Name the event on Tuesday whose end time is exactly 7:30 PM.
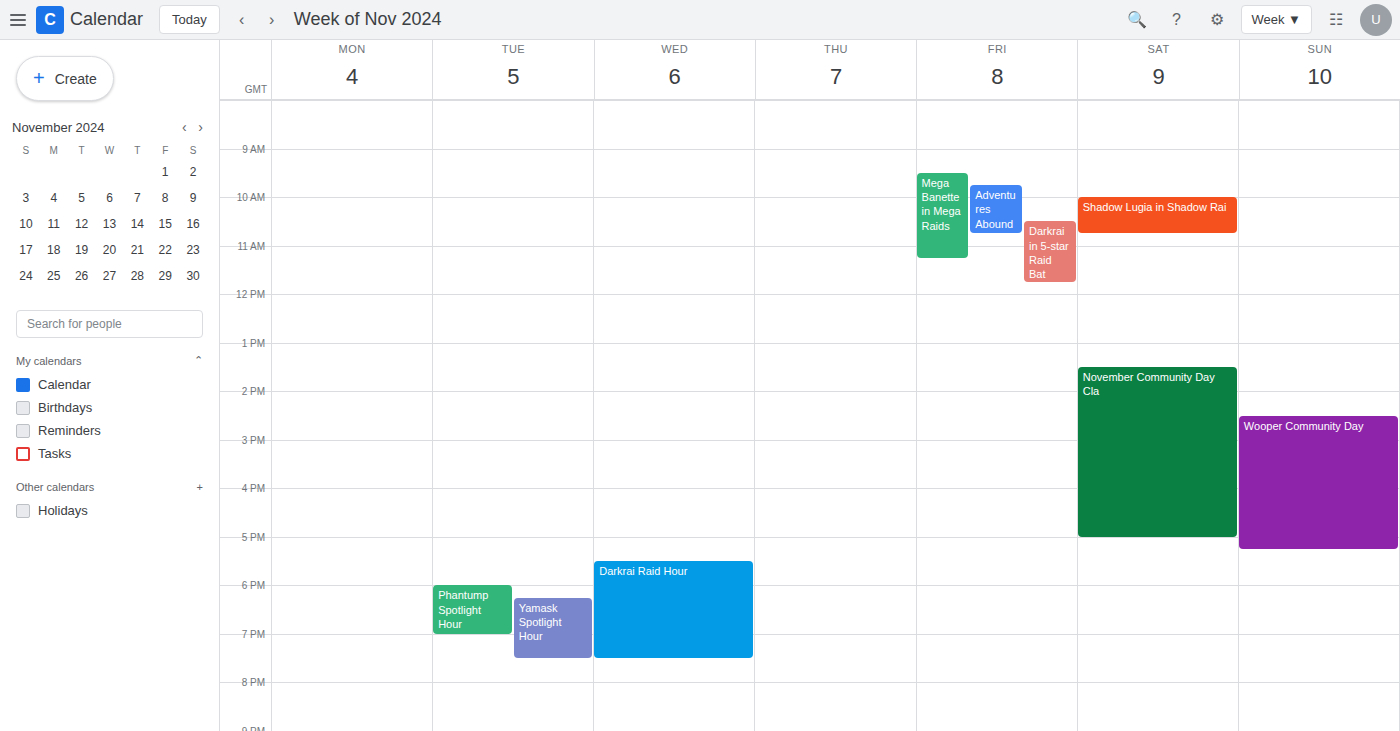
"Yamask Spotlight Hour"